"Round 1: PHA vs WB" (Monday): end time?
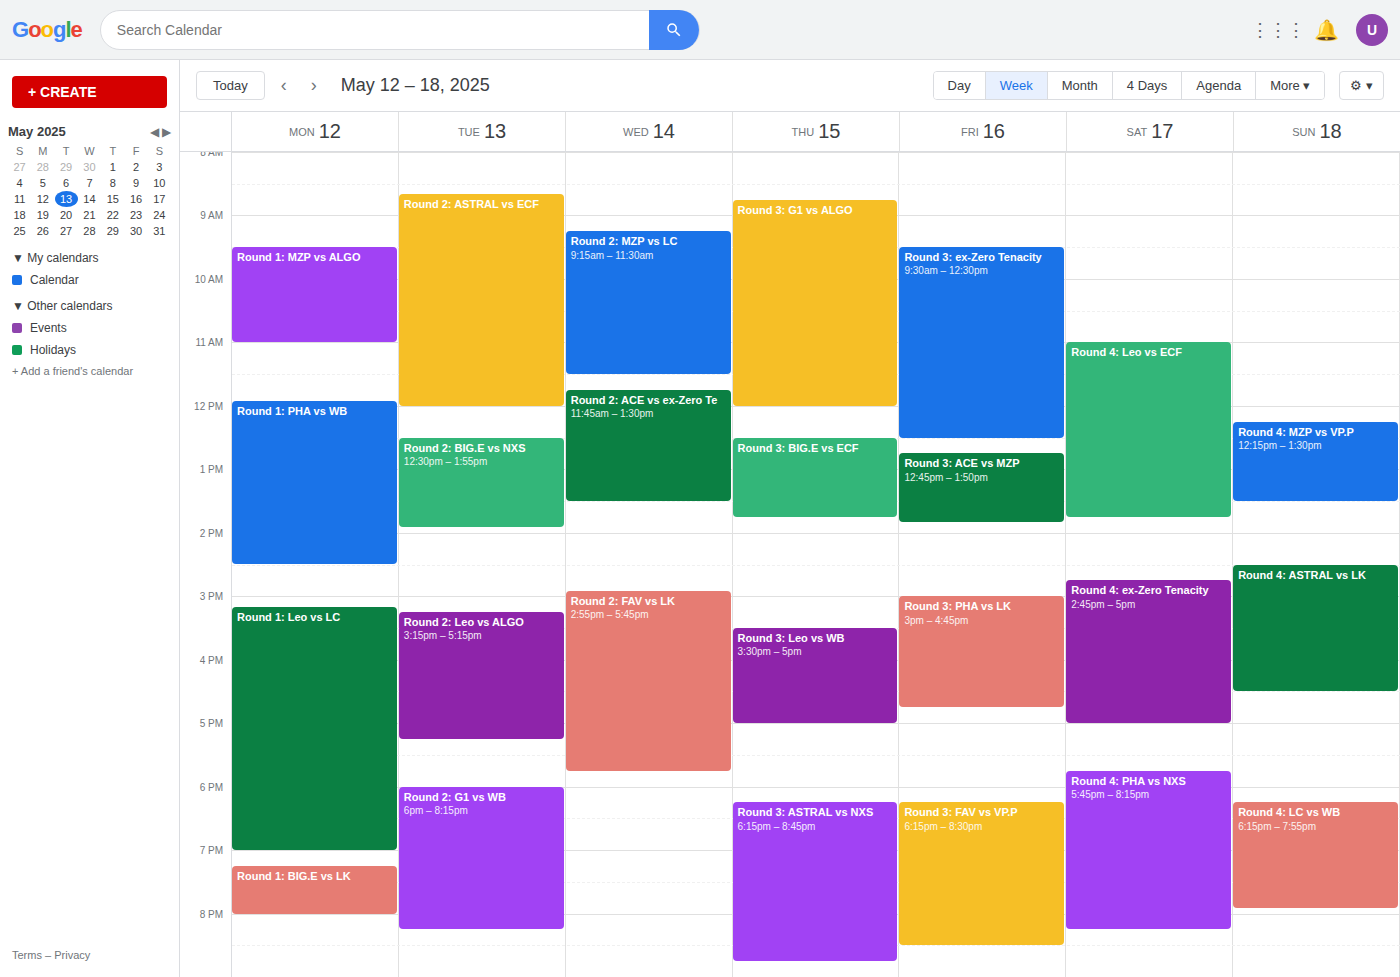
14:30